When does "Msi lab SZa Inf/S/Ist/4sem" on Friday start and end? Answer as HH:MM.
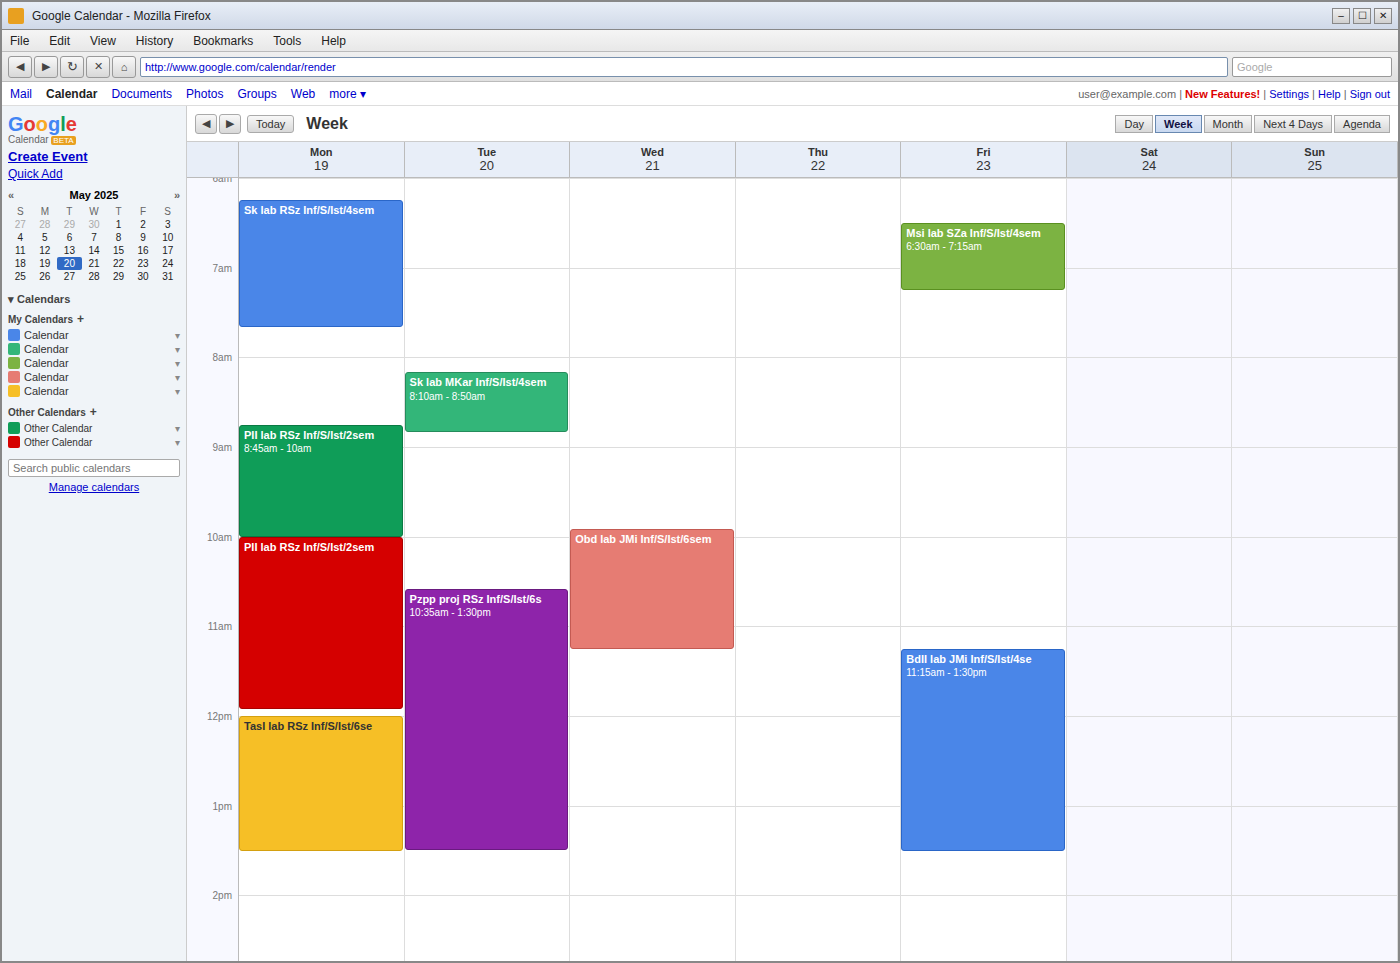
06:30 to 07:15